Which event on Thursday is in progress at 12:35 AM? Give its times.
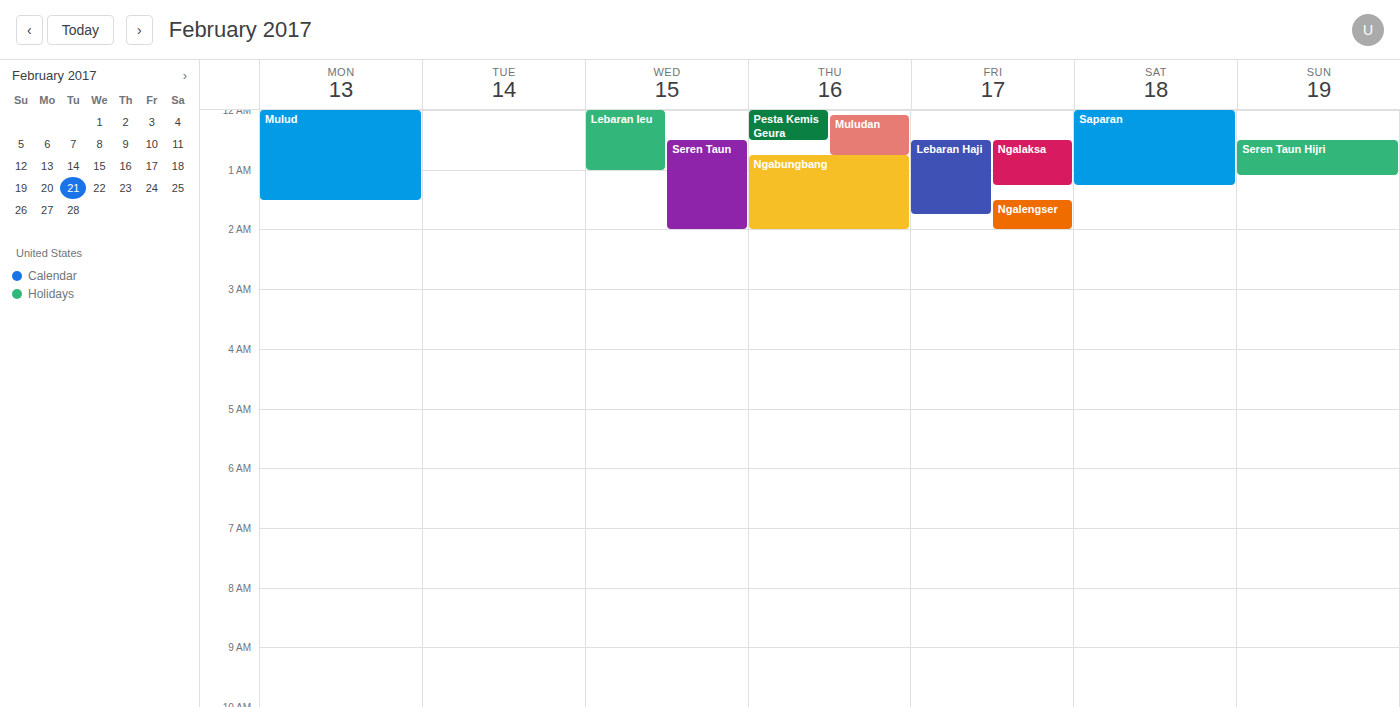
"Muludan", 12:05 AM to 12:45 AM